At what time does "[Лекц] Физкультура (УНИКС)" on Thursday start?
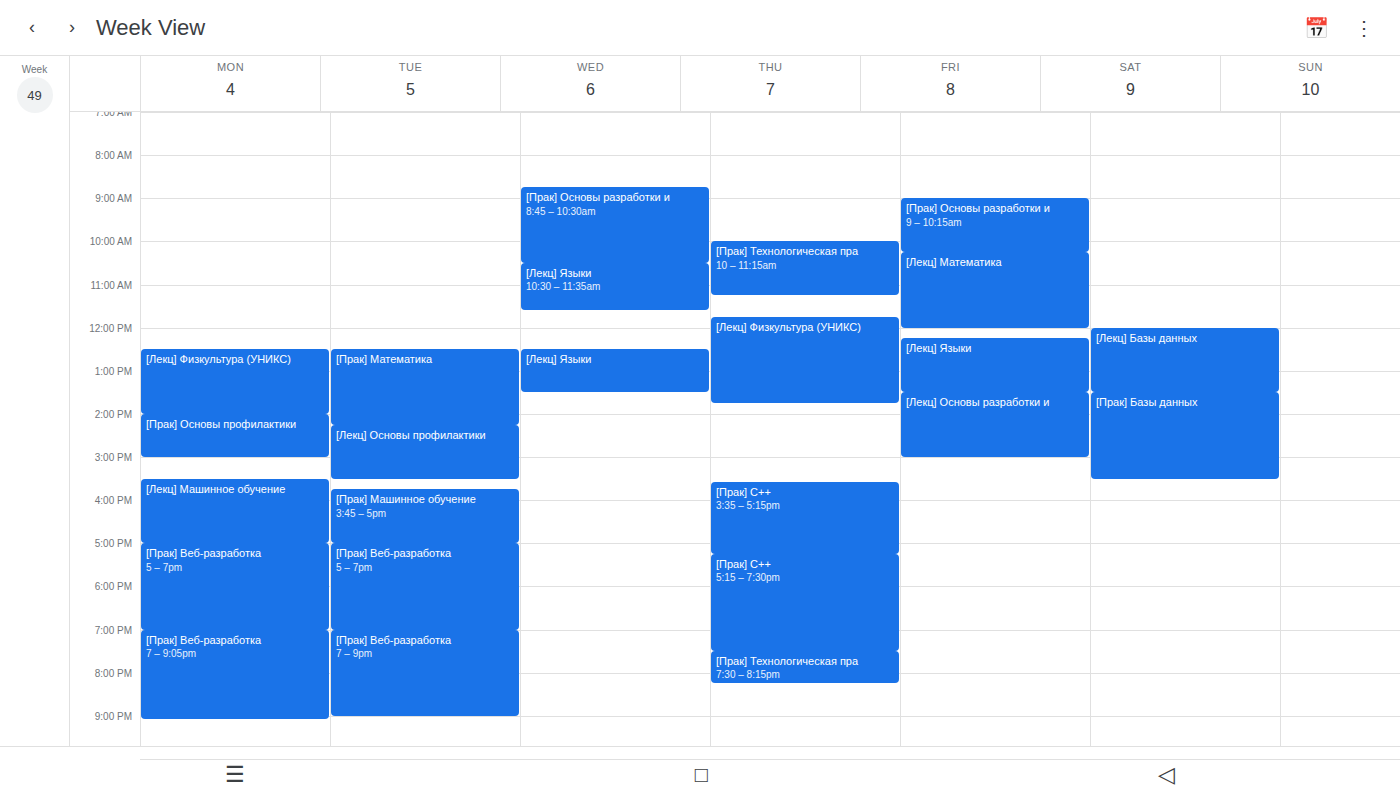
11:45 AM